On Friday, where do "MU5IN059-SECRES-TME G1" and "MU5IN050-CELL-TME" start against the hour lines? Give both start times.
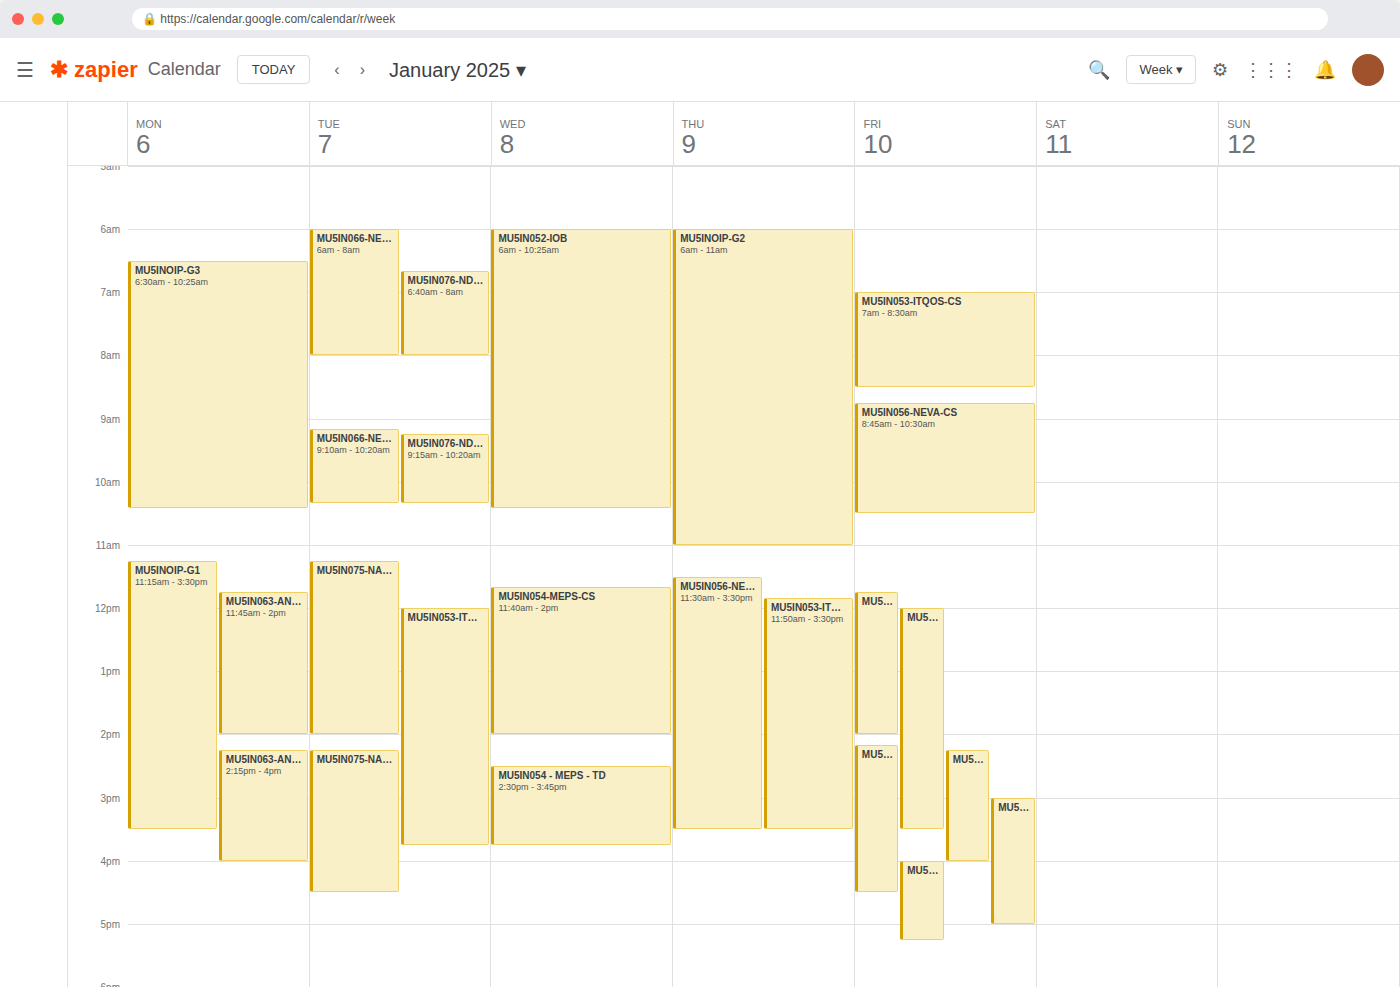
"MU5IN059-SECRES-TME G1": 16:00, exactly on the 16:00 line. "MU5IN050-CELL-TME": 15:00, exactly on the 15:00 line.